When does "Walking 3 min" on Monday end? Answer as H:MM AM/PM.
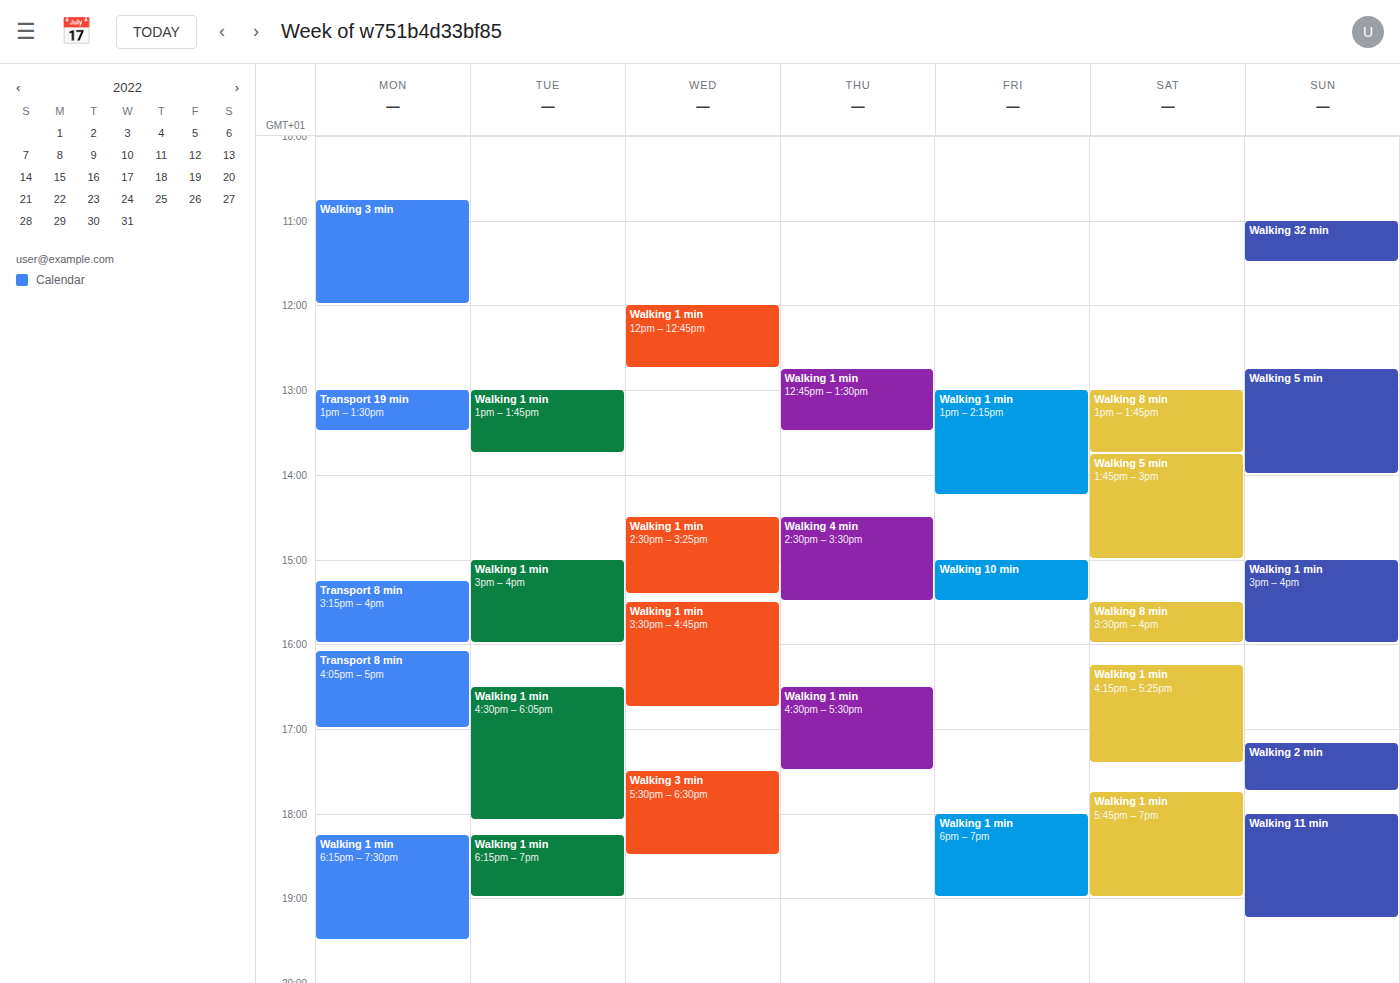
12:00 PM